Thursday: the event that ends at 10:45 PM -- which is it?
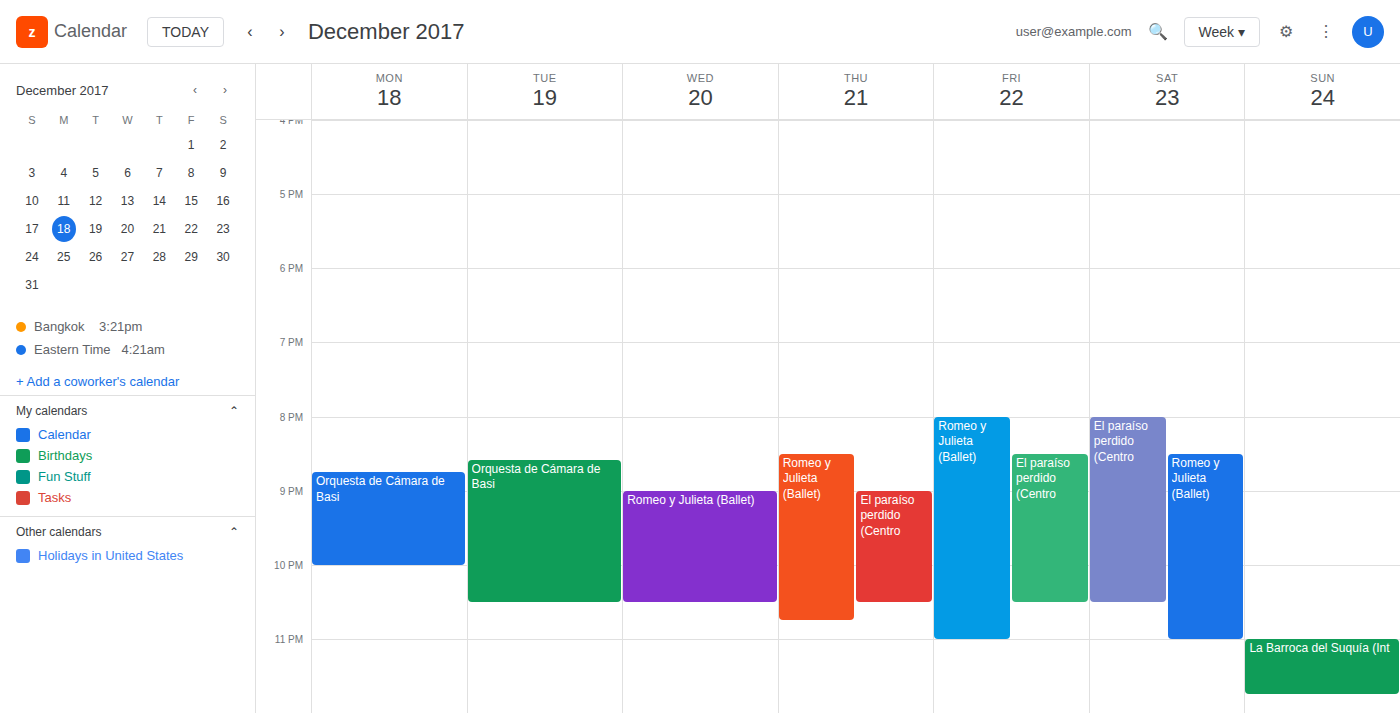
"Romeo y Julieta (Ballet)"